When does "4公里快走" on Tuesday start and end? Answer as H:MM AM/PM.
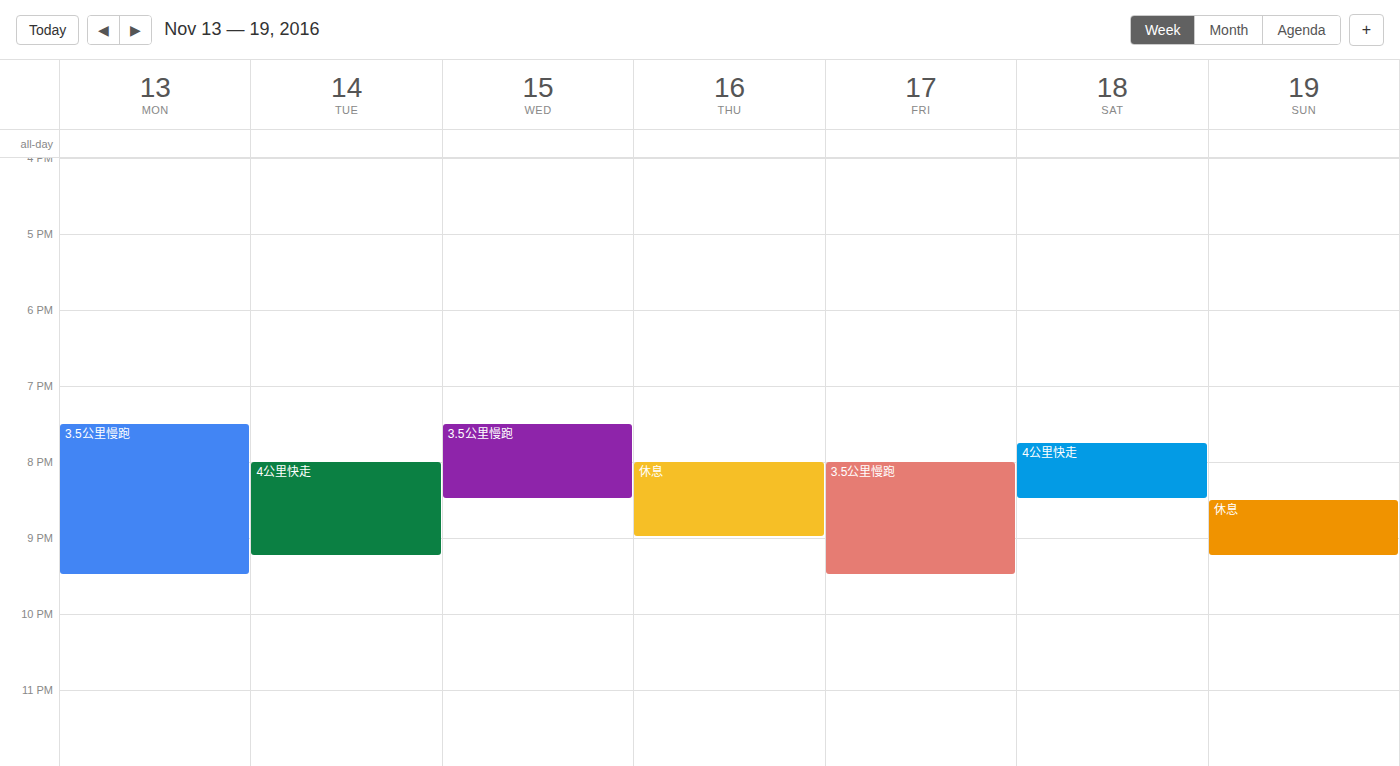
8:00 PM to 9:15 PM